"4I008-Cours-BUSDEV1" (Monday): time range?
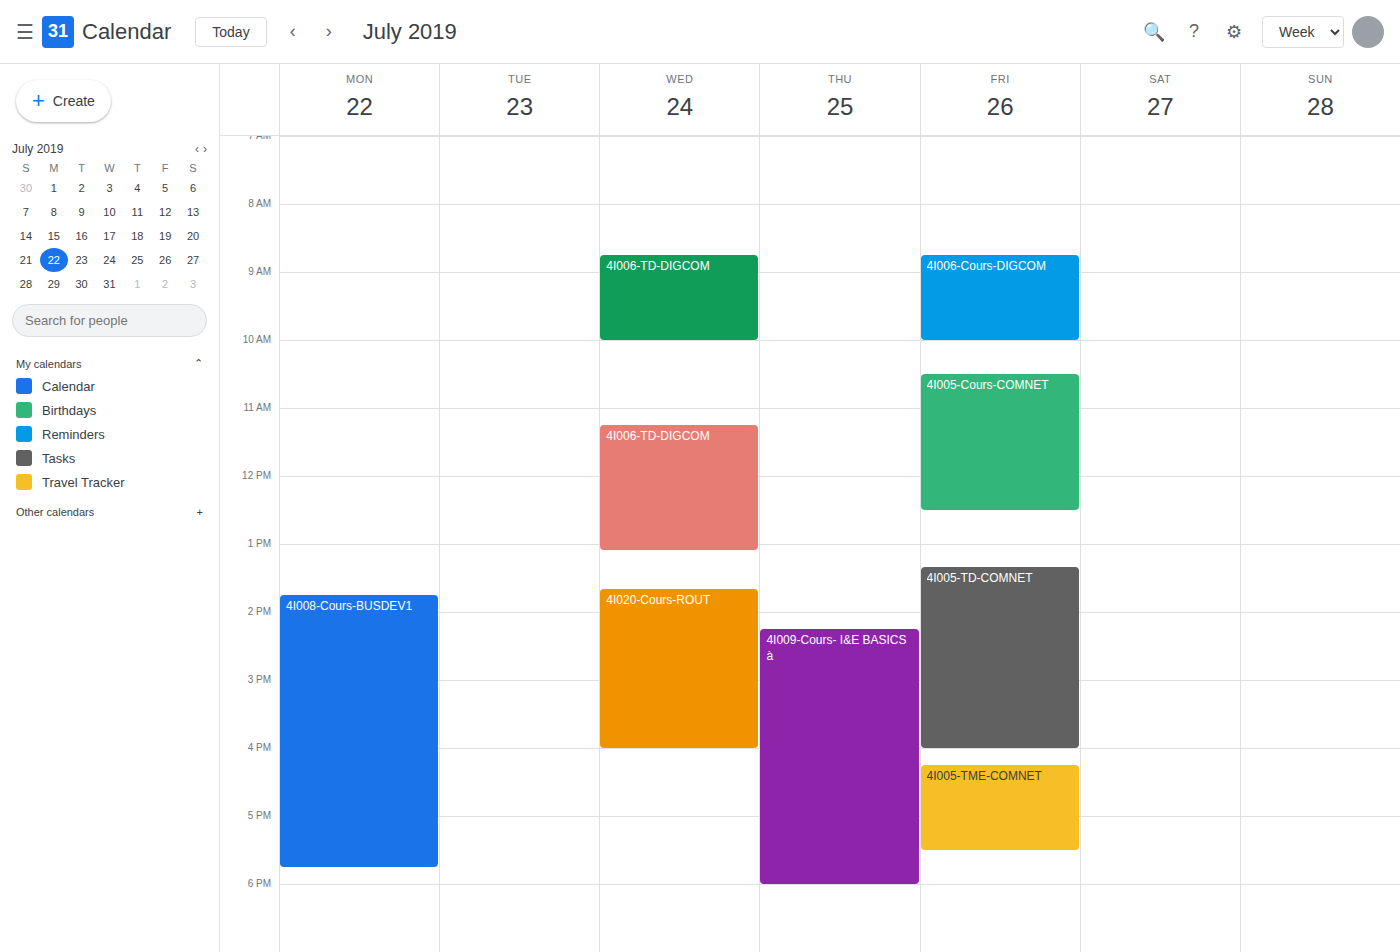
13:45 to 17:45